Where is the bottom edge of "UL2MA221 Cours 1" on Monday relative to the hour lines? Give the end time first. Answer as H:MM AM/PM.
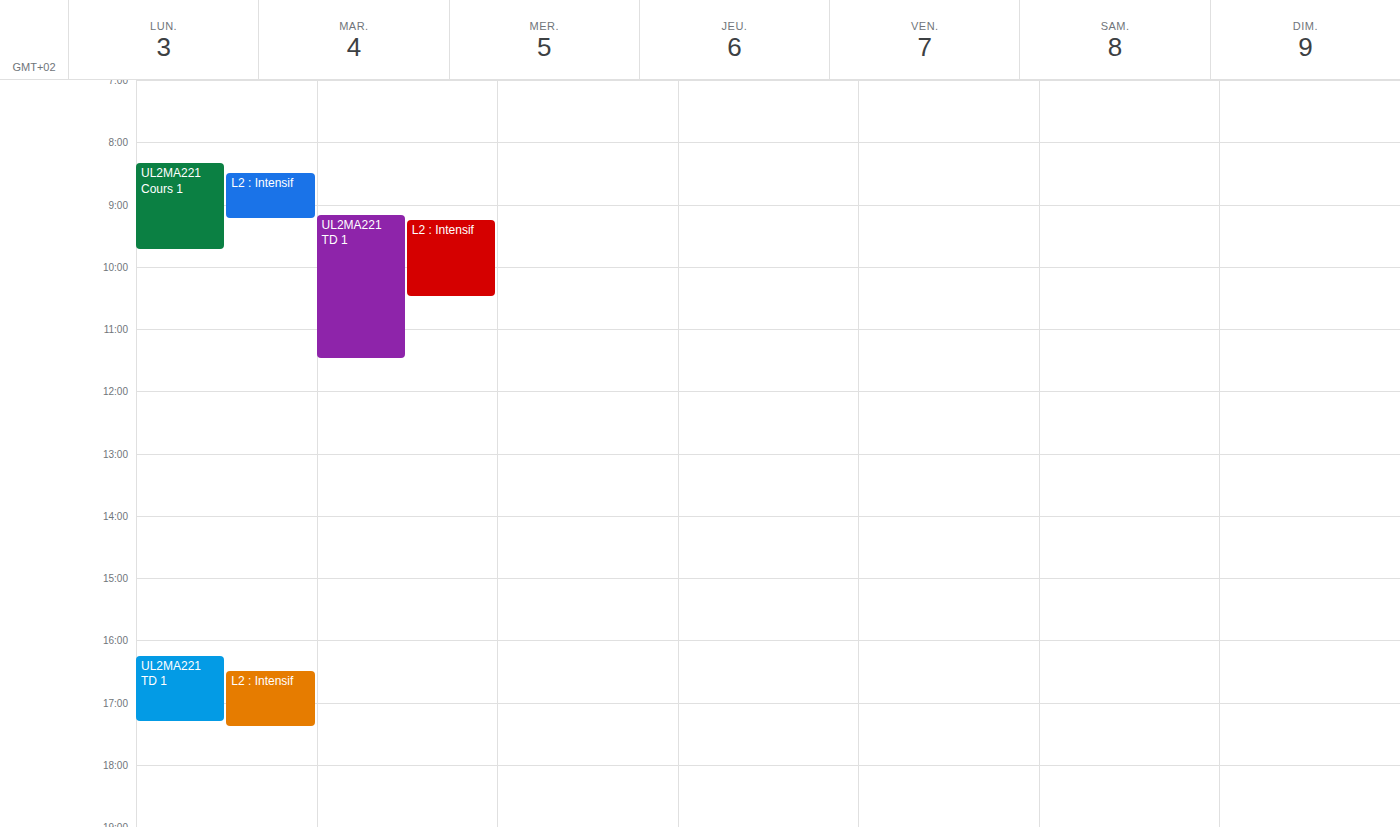
9:45 AM -- neither: three quarters of the way from the 9 AM line to the 10 AM line.